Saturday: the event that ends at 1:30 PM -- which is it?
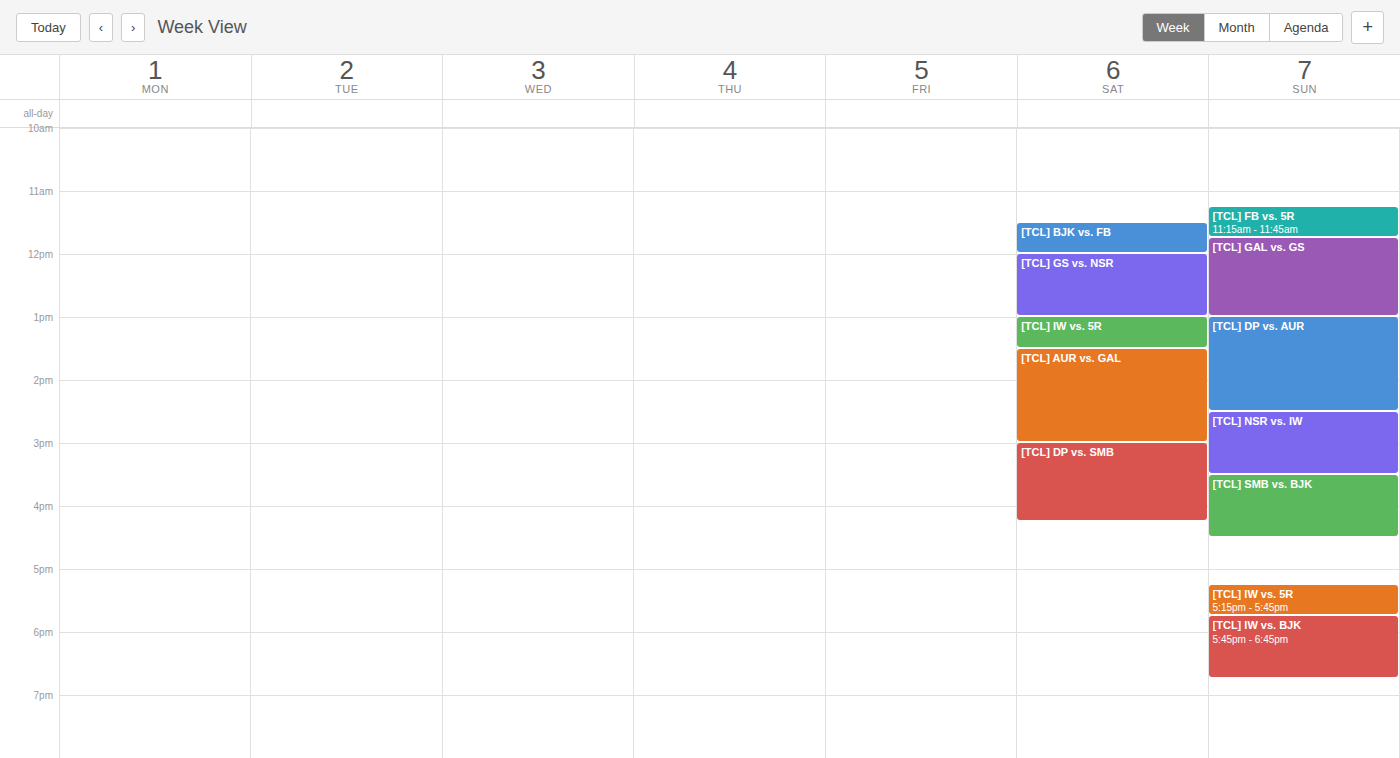
"[TCL] IW vs. 5R"